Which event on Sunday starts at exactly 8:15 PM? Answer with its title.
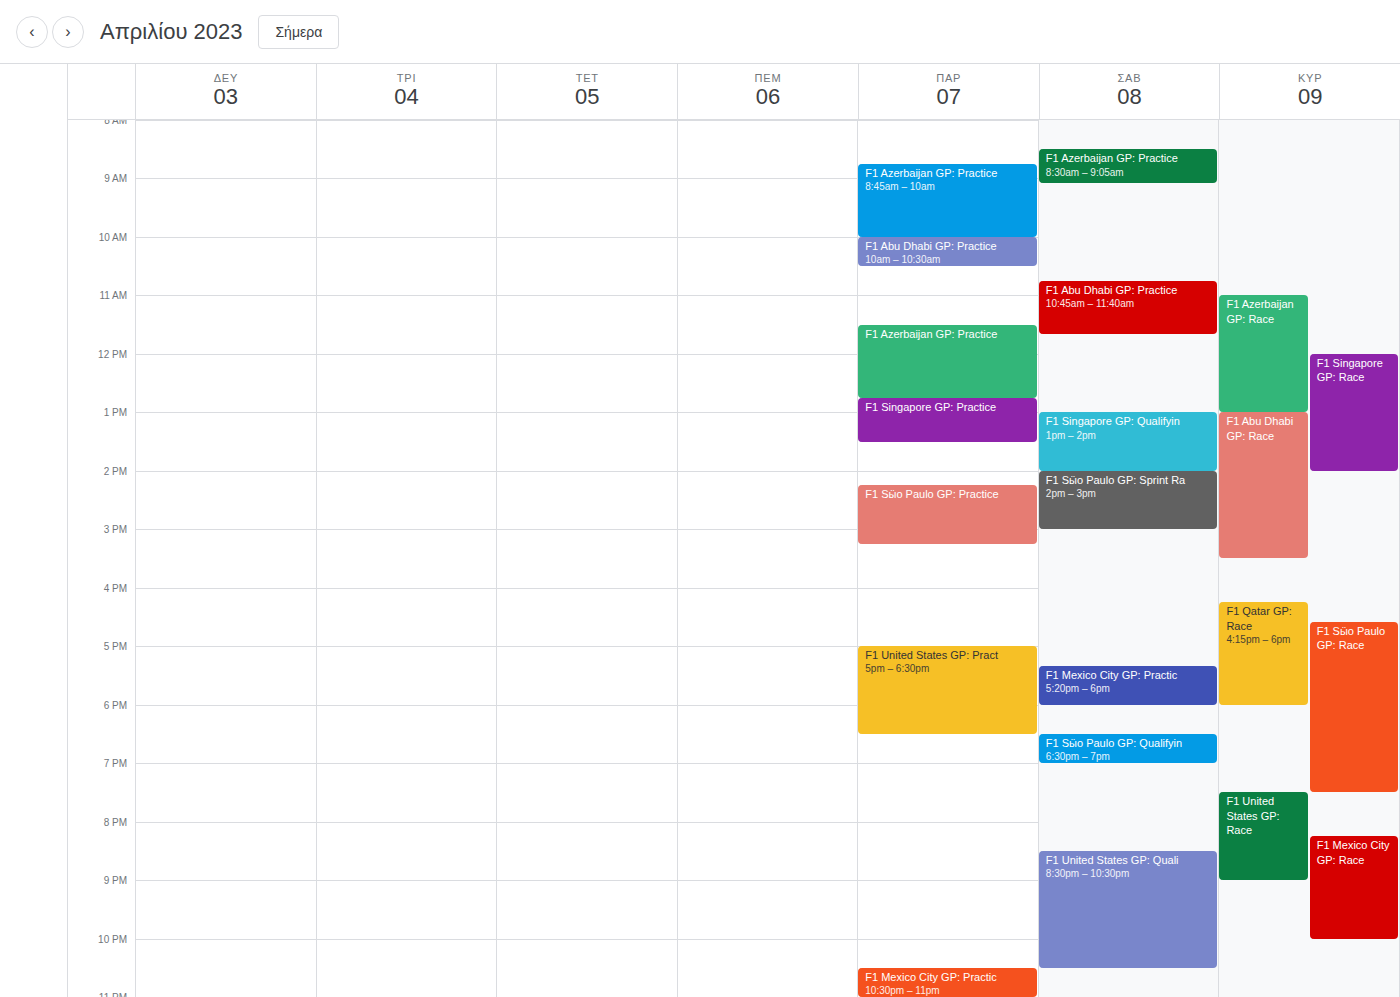
"F1 Mexico City GP: Race"